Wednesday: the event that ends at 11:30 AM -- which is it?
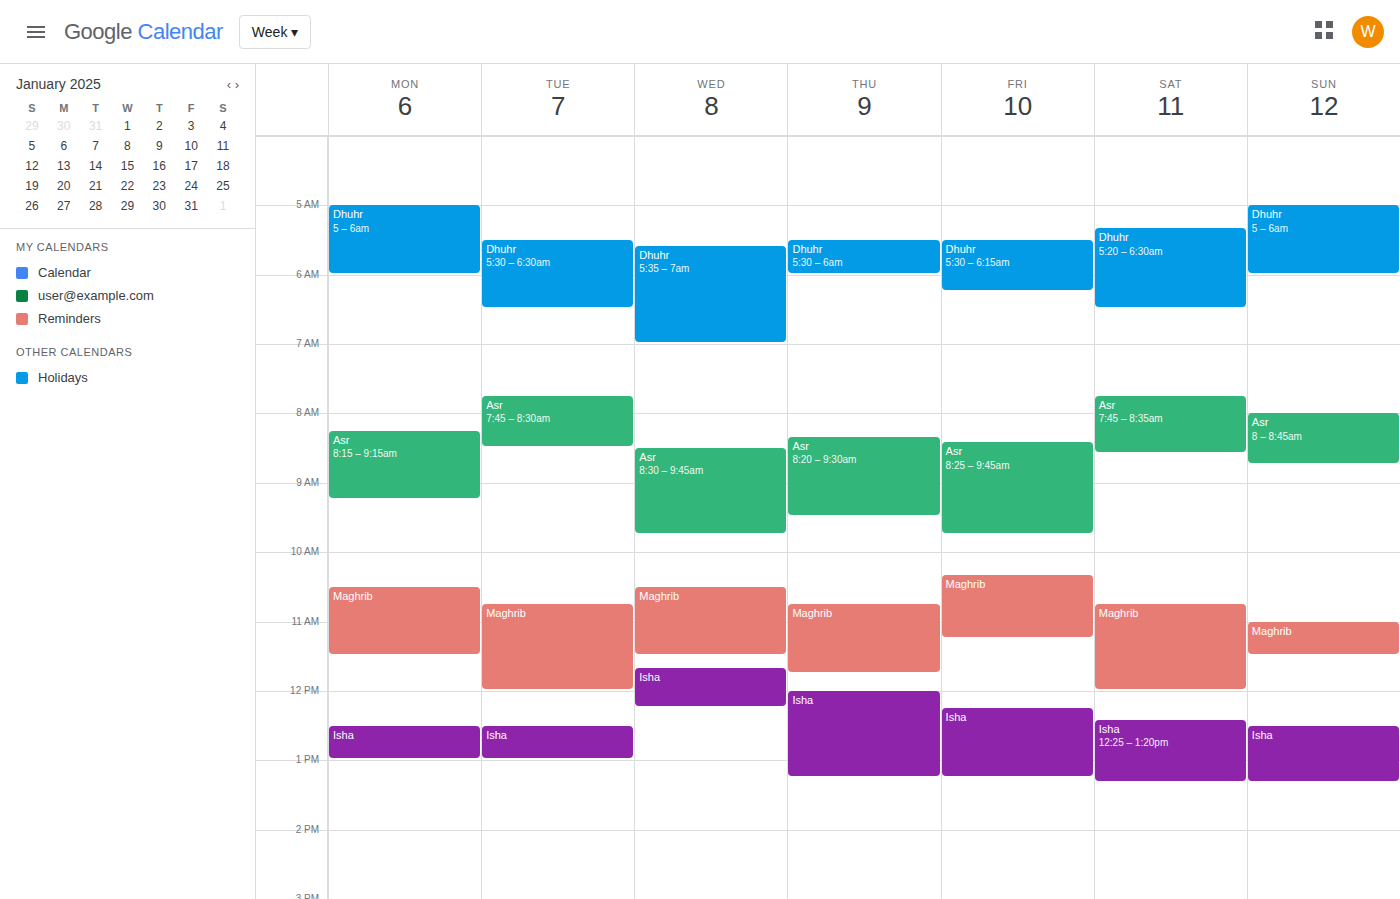
"Maghrib"